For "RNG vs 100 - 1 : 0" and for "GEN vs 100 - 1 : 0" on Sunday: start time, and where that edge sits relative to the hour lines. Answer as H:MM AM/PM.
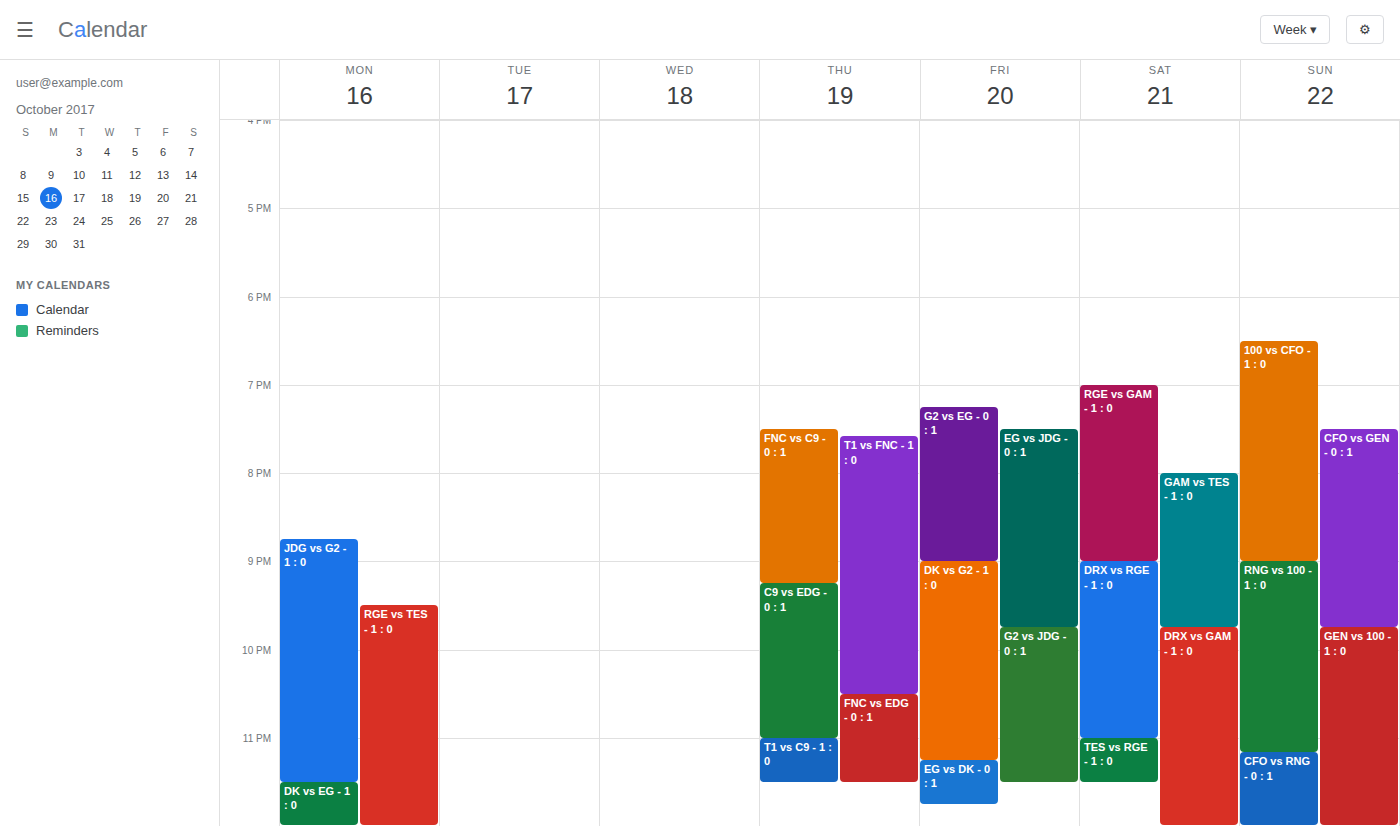
"RNG vs 100 - 1 : 0": 9:00 PM, exactly on the 9 PM line. "GEN vs 100 - 1 : 0": 9:45 PM, neither: three quarters of the way from the 9 PM line to the 10 PM line.